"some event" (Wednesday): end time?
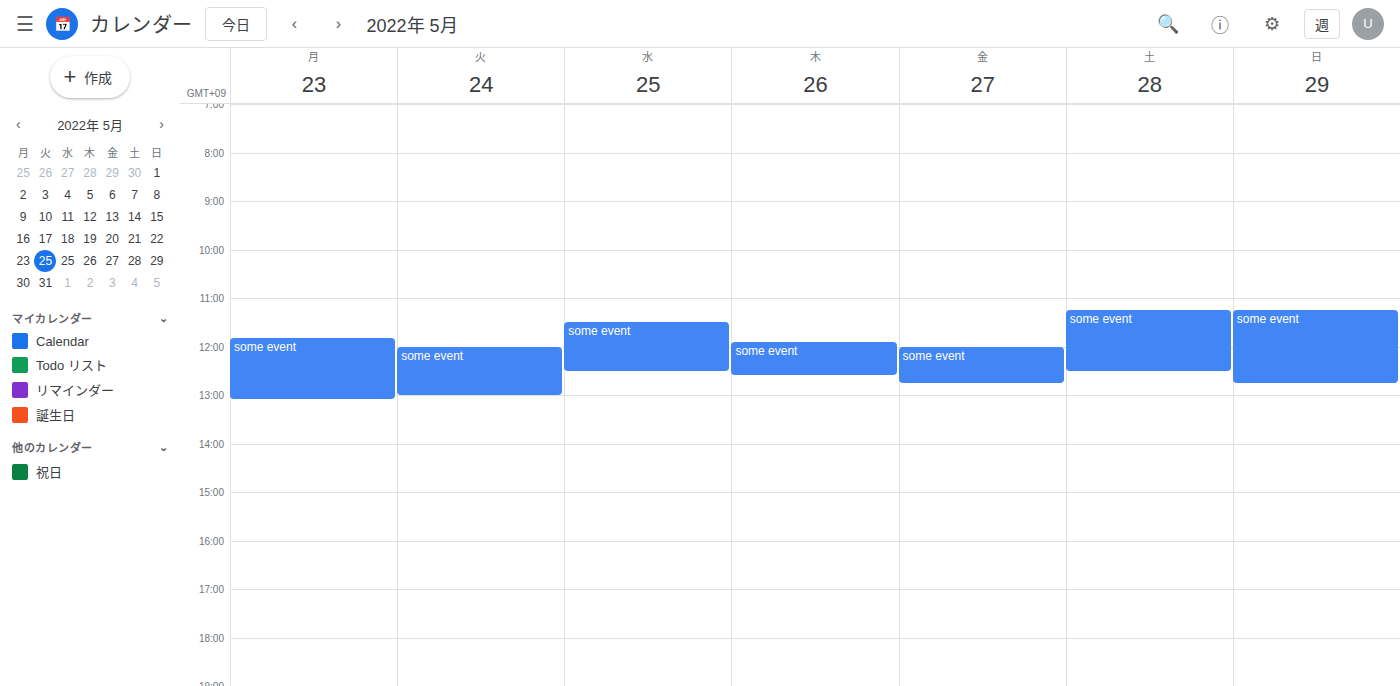
12:30 PM